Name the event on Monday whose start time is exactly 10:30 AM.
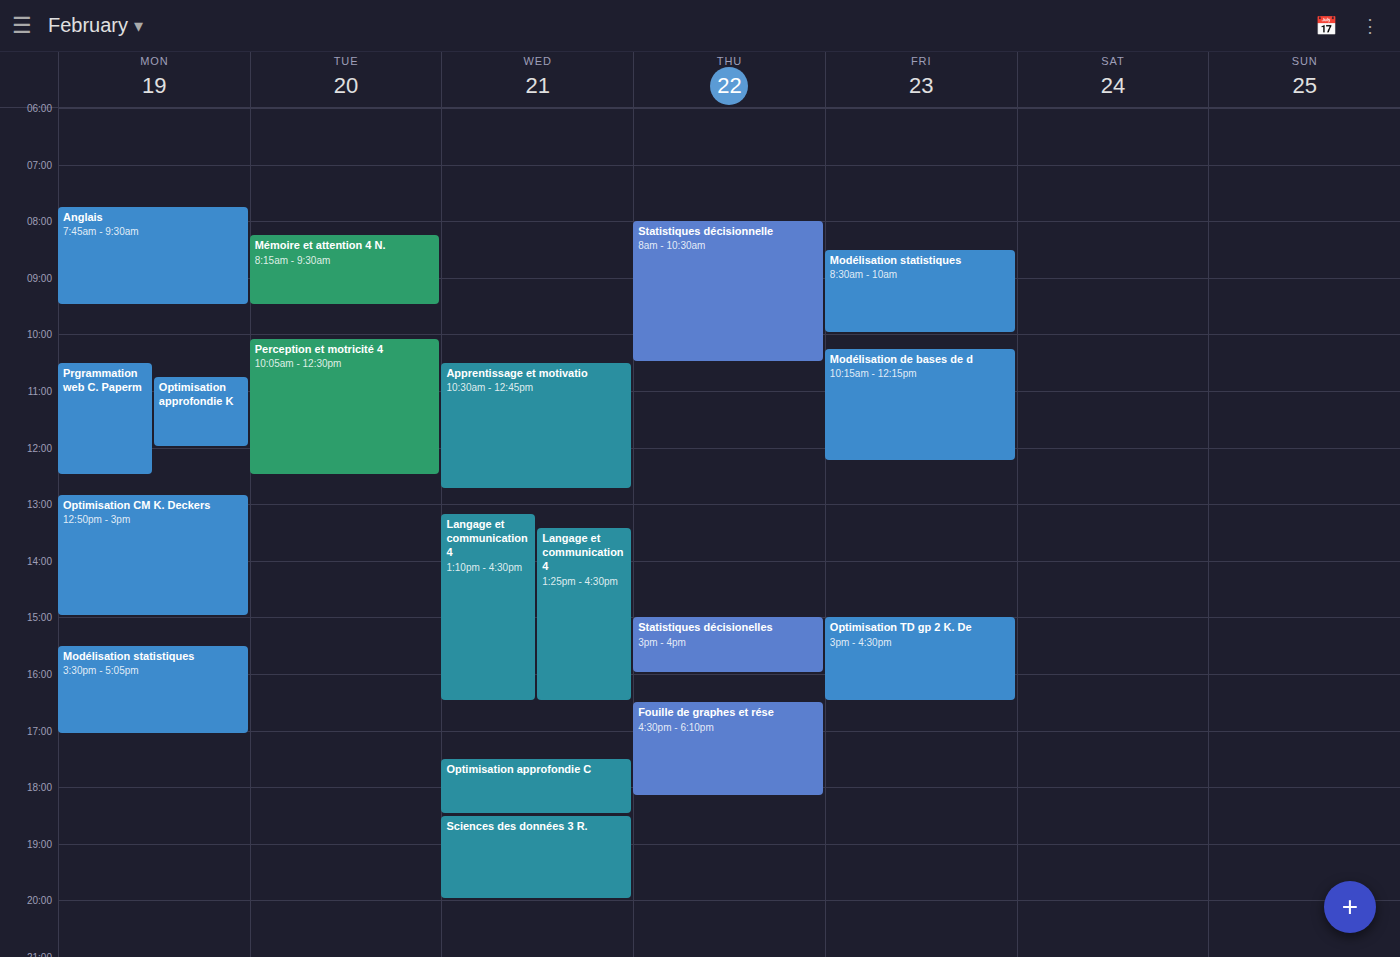
"Prgrammation web C. Paperm"